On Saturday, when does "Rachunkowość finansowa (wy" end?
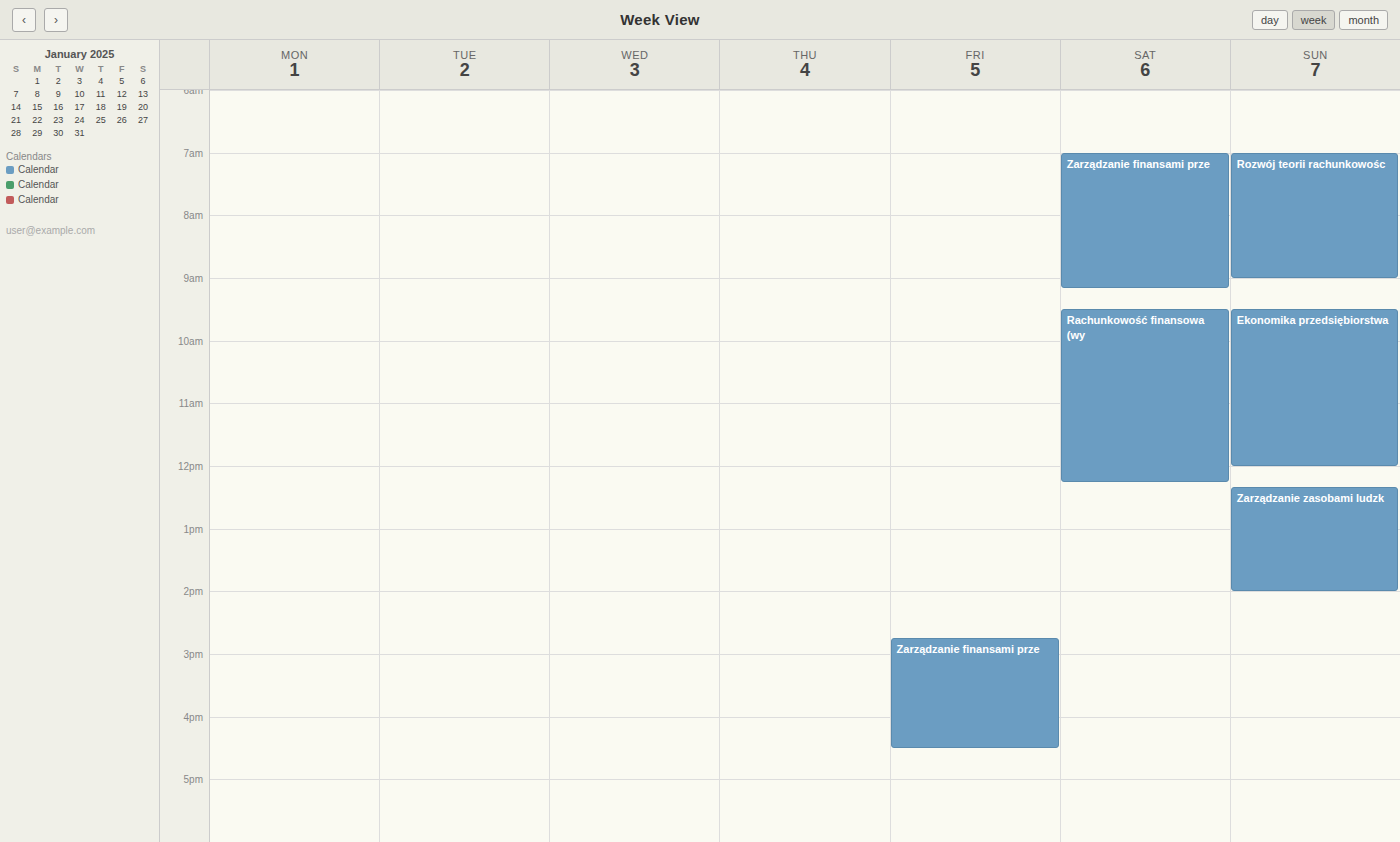
12:15 PM